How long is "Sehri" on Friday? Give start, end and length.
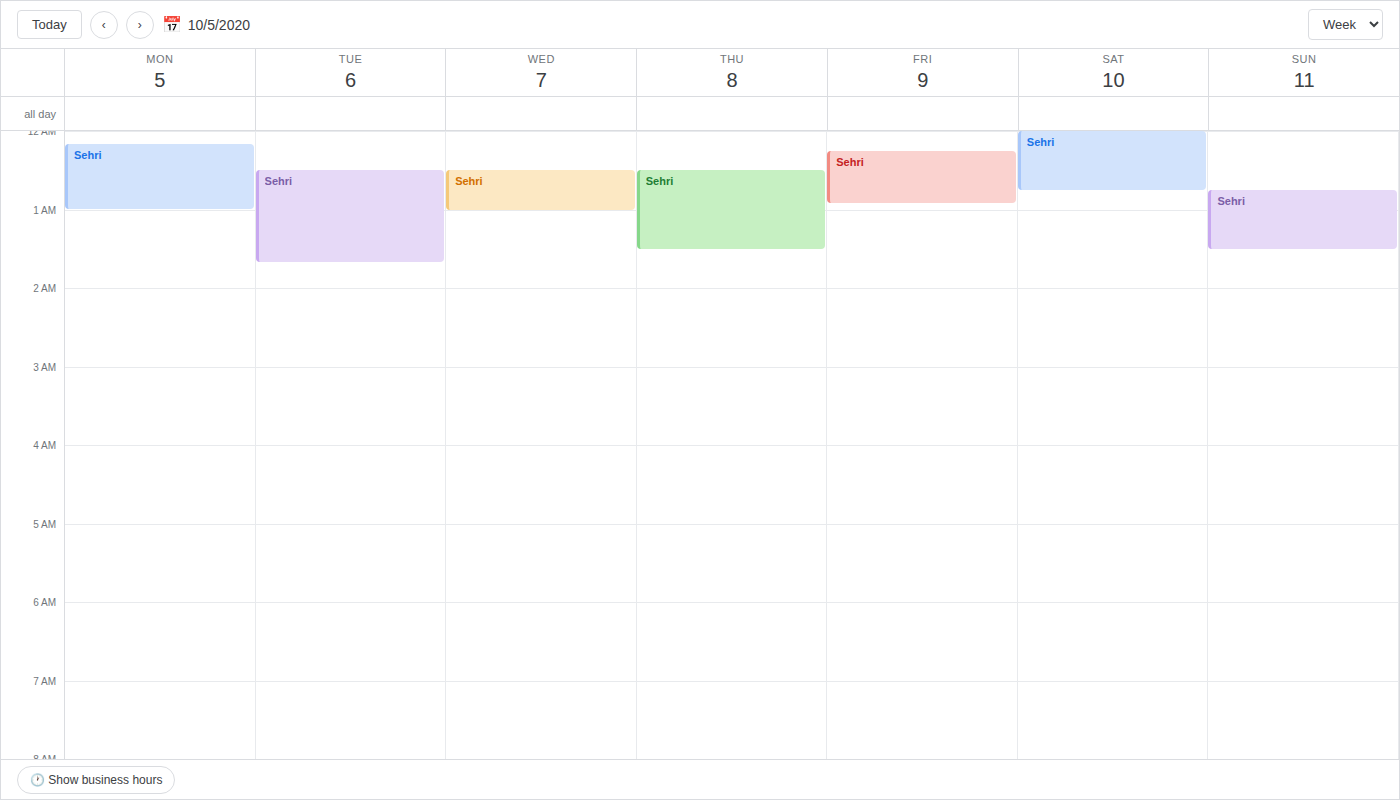
12:15 AM to 12:55 AM, 40 minutes